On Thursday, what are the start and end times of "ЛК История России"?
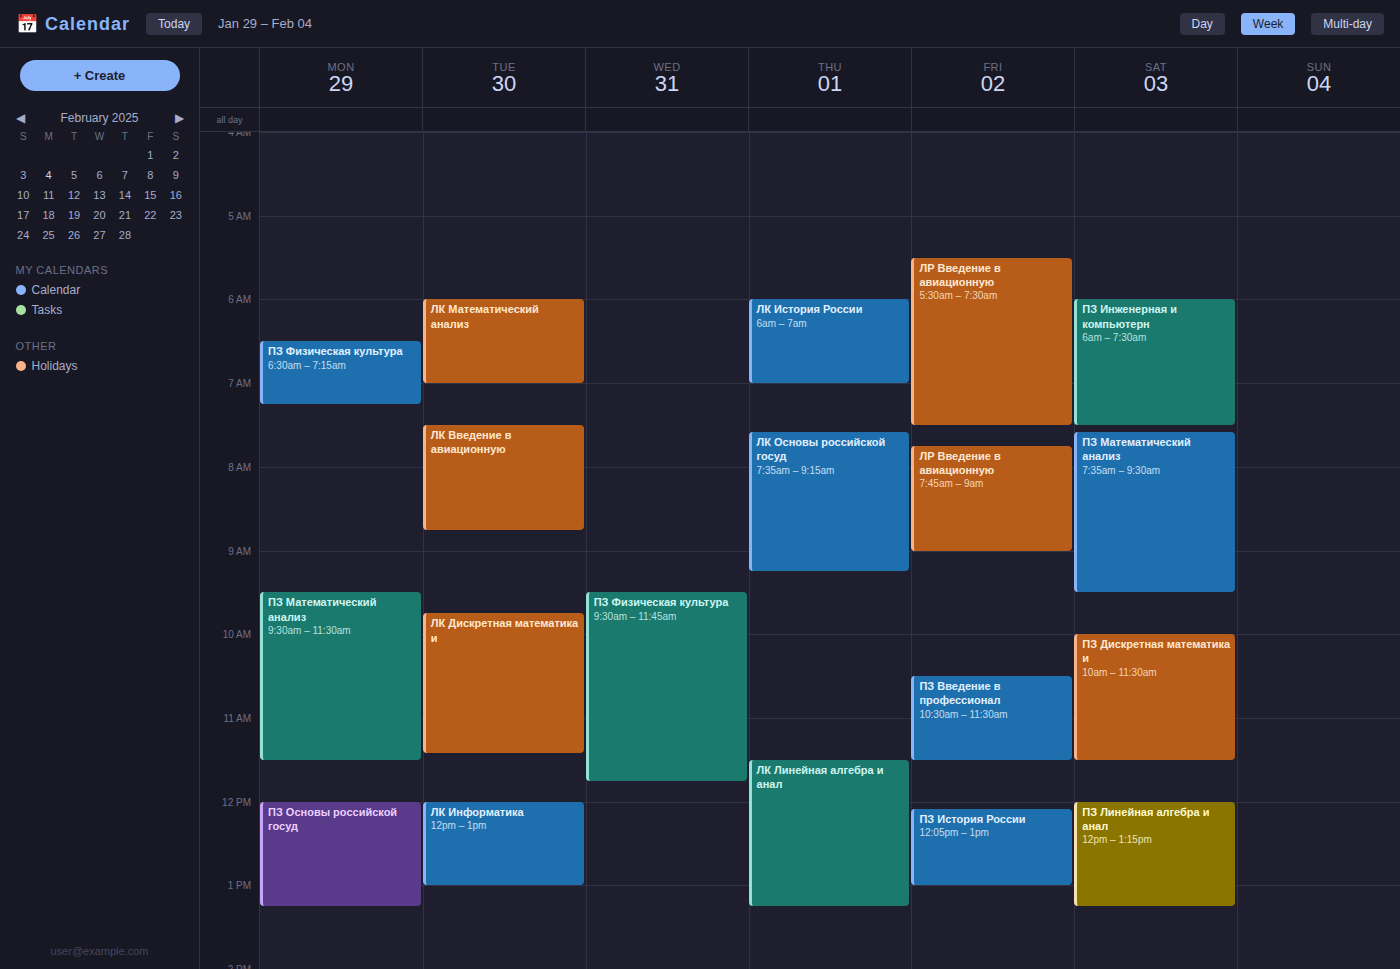
6:00 AM to 7:00 AM